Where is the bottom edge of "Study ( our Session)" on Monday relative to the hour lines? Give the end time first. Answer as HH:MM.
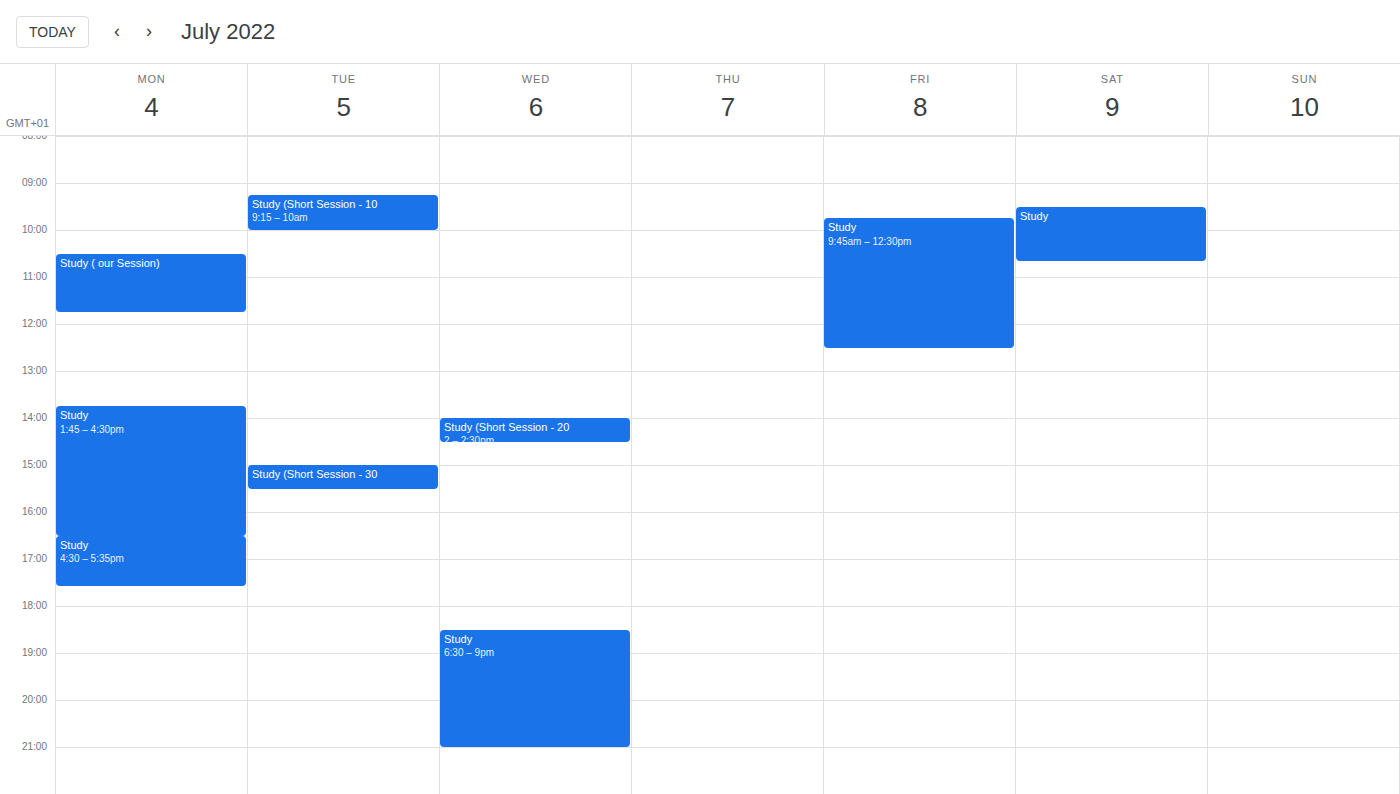
11:45 -- neither: three quarters of the way from the 11:00 line to the 12:00 line.